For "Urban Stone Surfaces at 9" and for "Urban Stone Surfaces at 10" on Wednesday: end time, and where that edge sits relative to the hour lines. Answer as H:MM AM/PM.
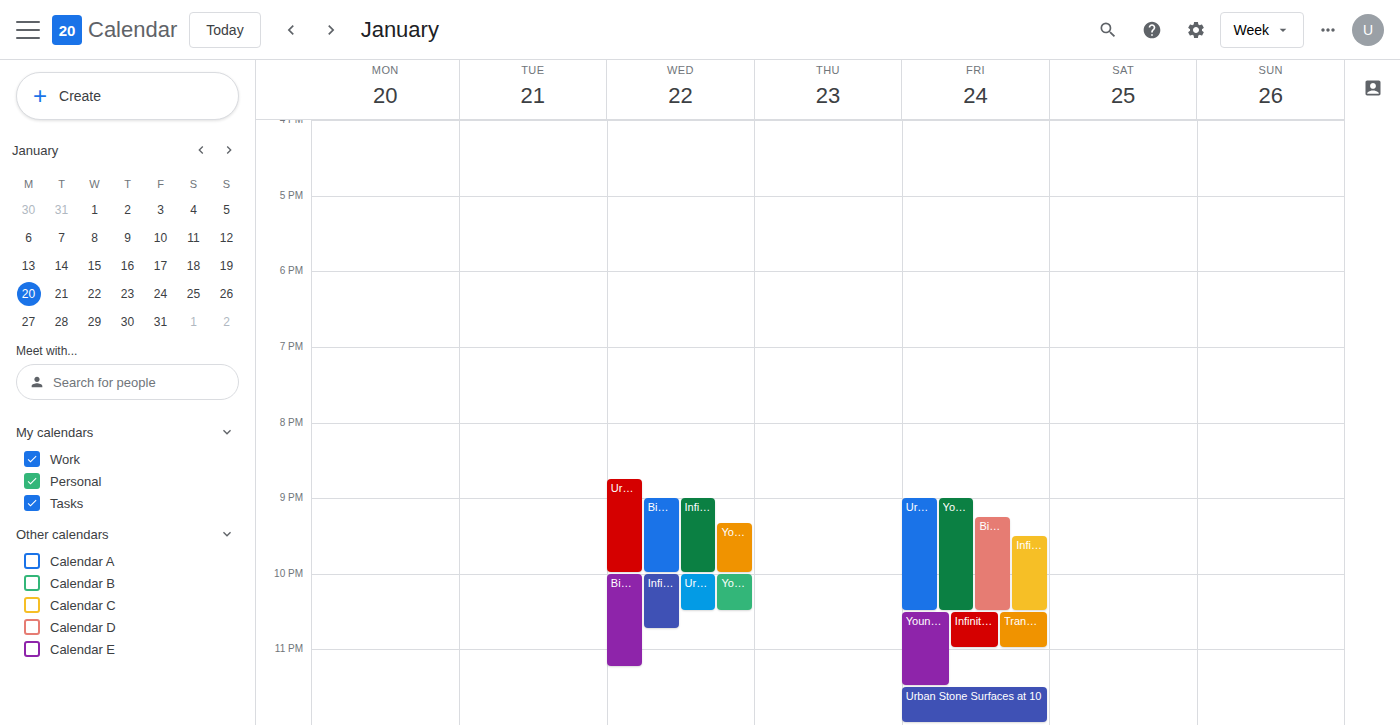
"Urban Stone Surfaces at 9": 10:00 PM, exactly on the 10 PM line. "Urban Stone Surfaces at 10": 10:30 PM, halfway between the 10 PM and 11 PM lines.